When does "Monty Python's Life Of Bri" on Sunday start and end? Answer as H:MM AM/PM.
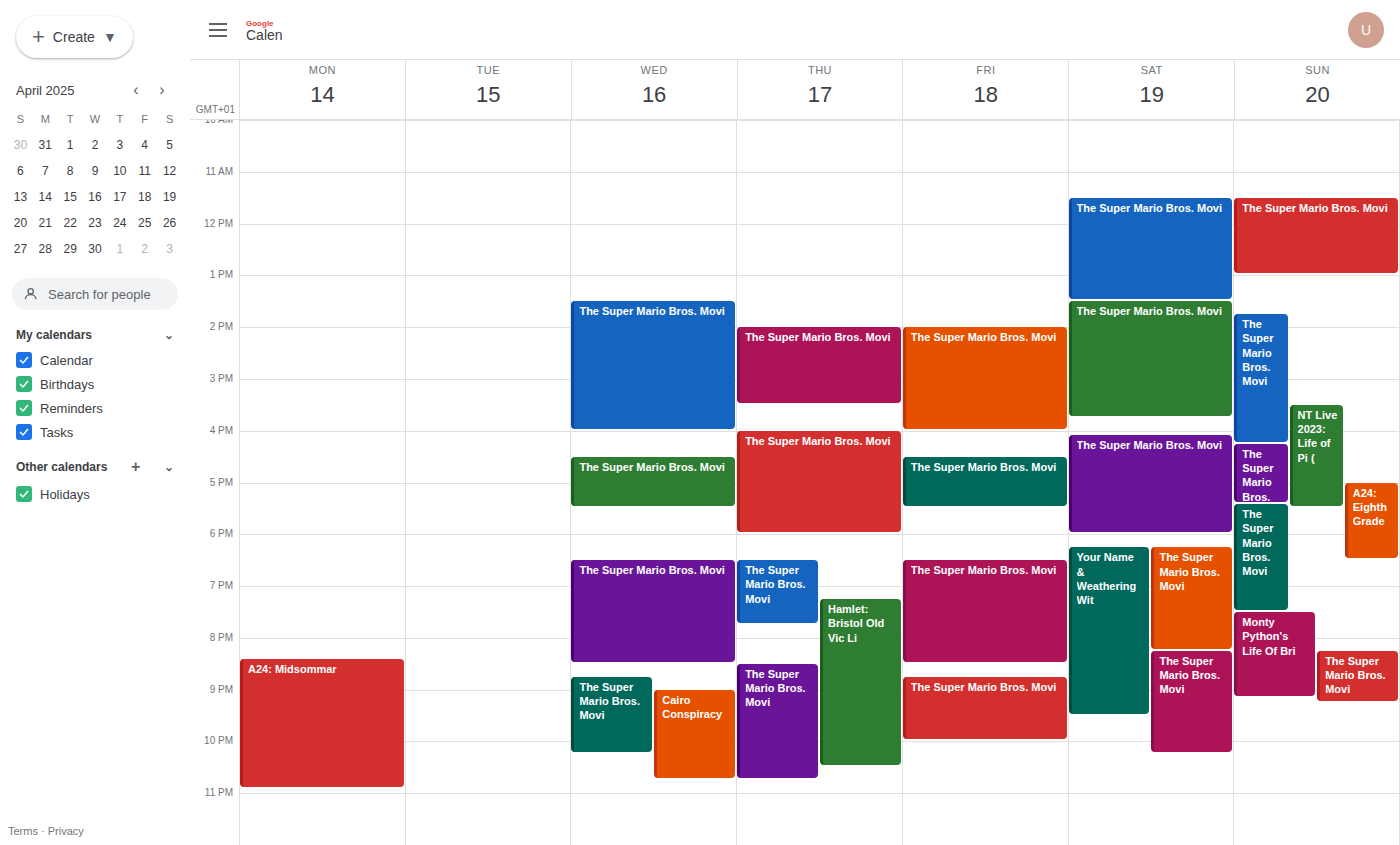
7:30 PM to 9:10 PM